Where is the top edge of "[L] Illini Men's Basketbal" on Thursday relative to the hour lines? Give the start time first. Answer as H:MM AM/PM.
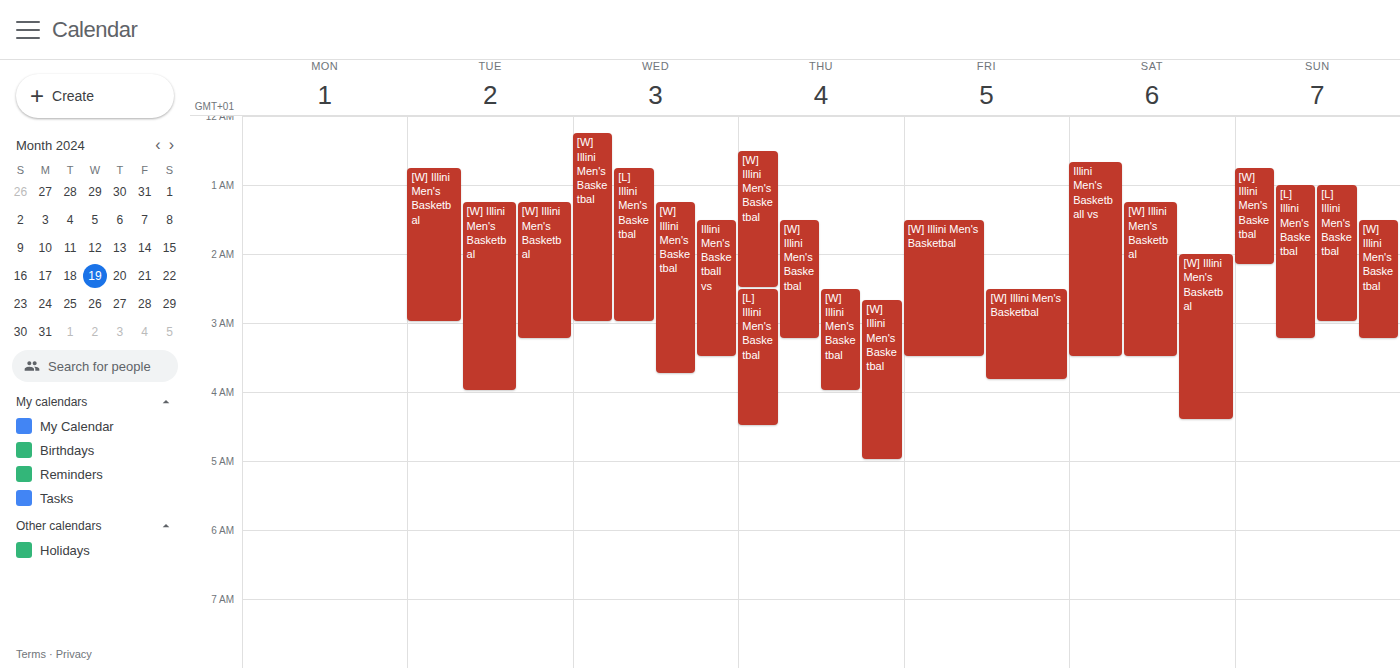
2:30 AM -- halfway between the 2 AM and 3 AM lines.